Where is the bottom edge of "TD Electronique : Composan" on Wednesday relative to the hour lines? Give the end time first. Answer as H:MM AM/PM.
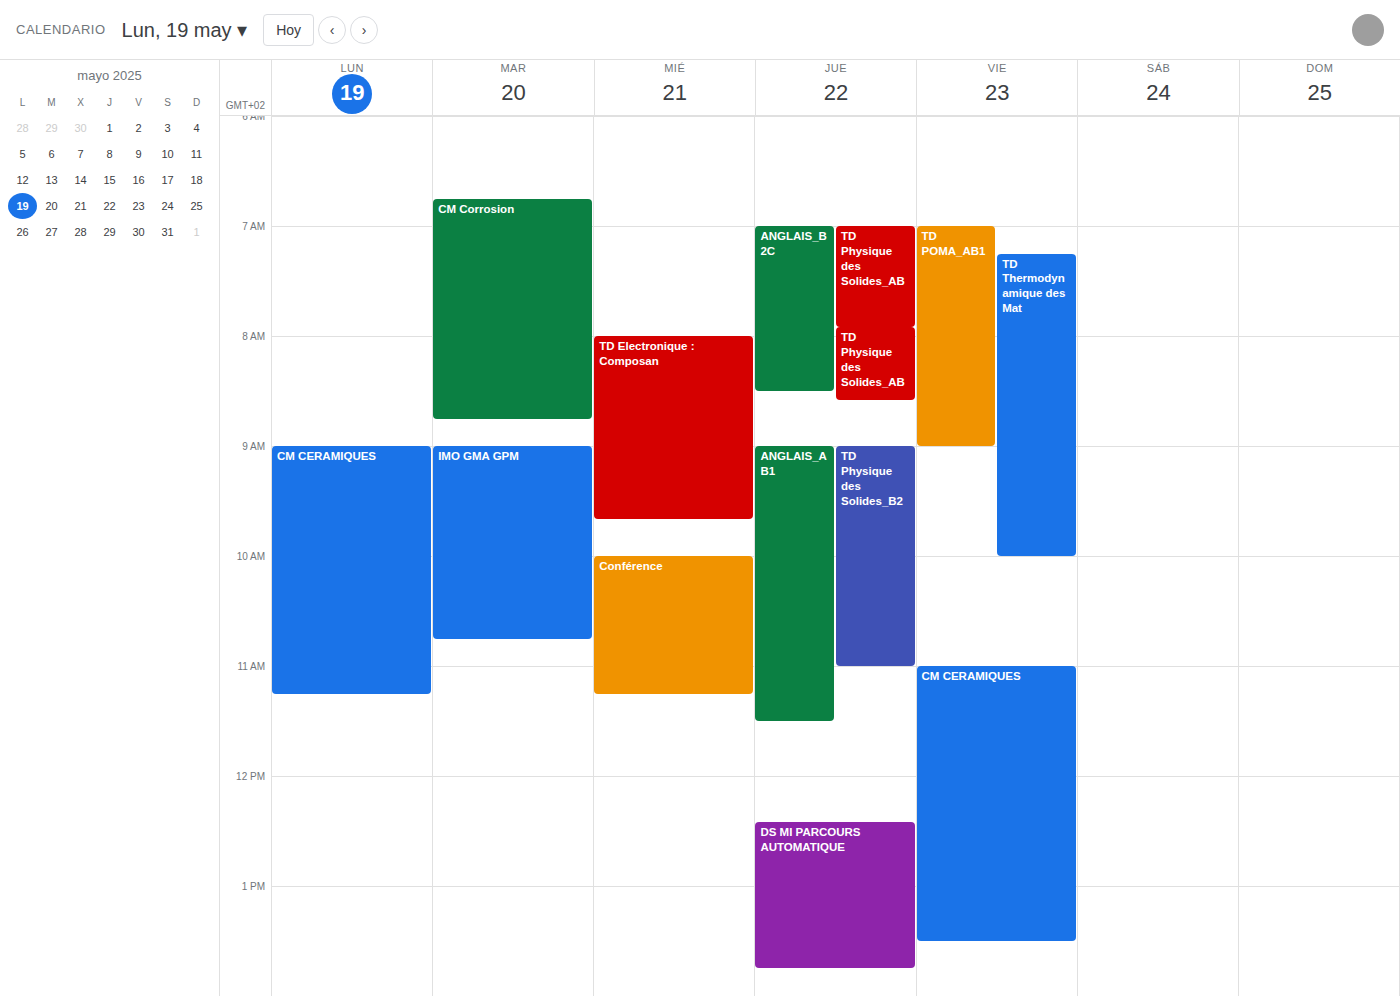
9:40 AM -- neither: 40 minutes below the 9 AM line and 20 minutes above the 10 AM line.